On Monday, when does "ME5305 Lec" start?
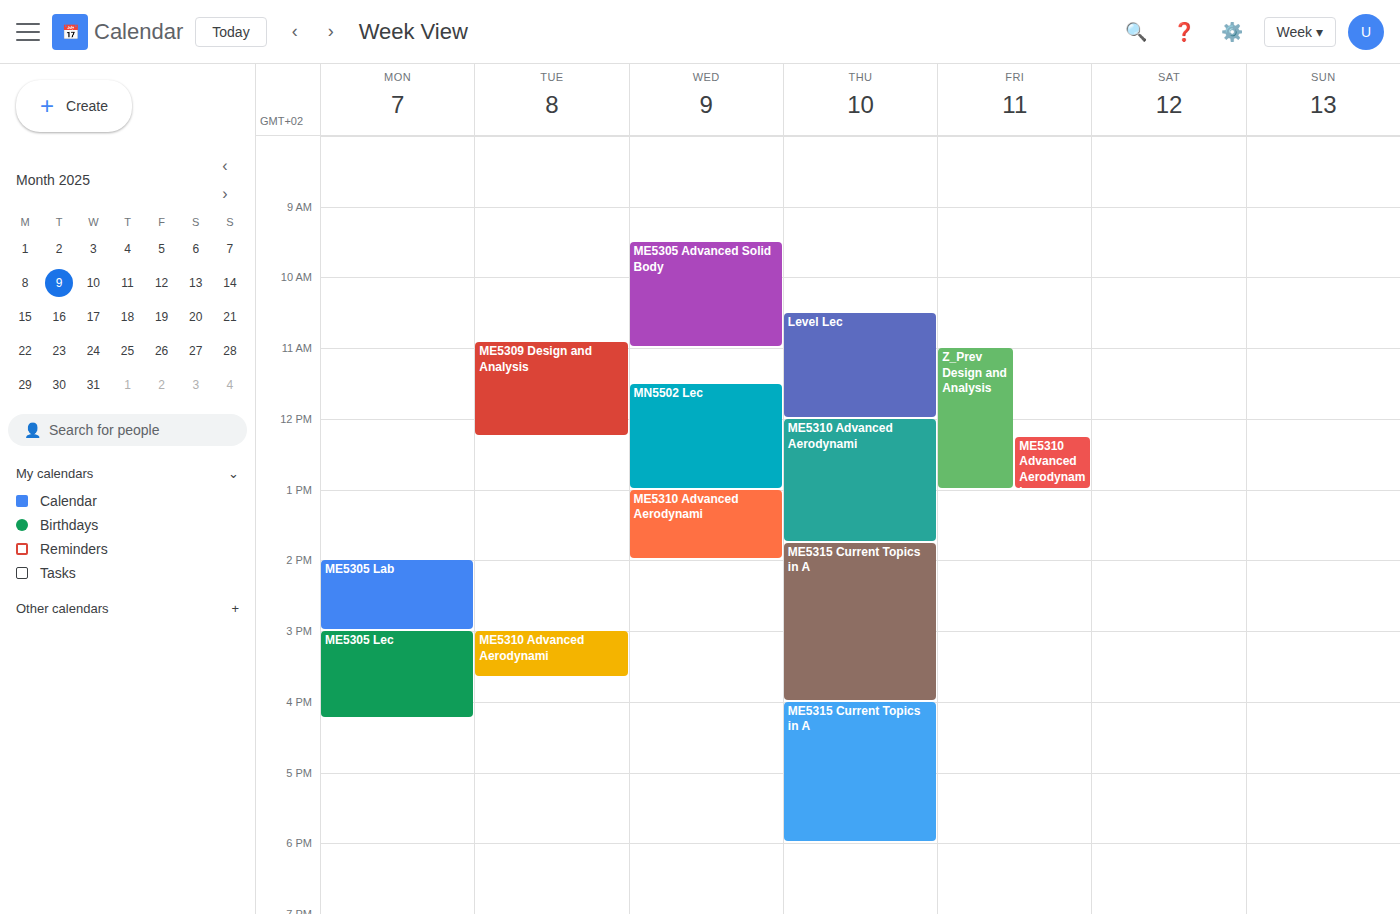
15:00